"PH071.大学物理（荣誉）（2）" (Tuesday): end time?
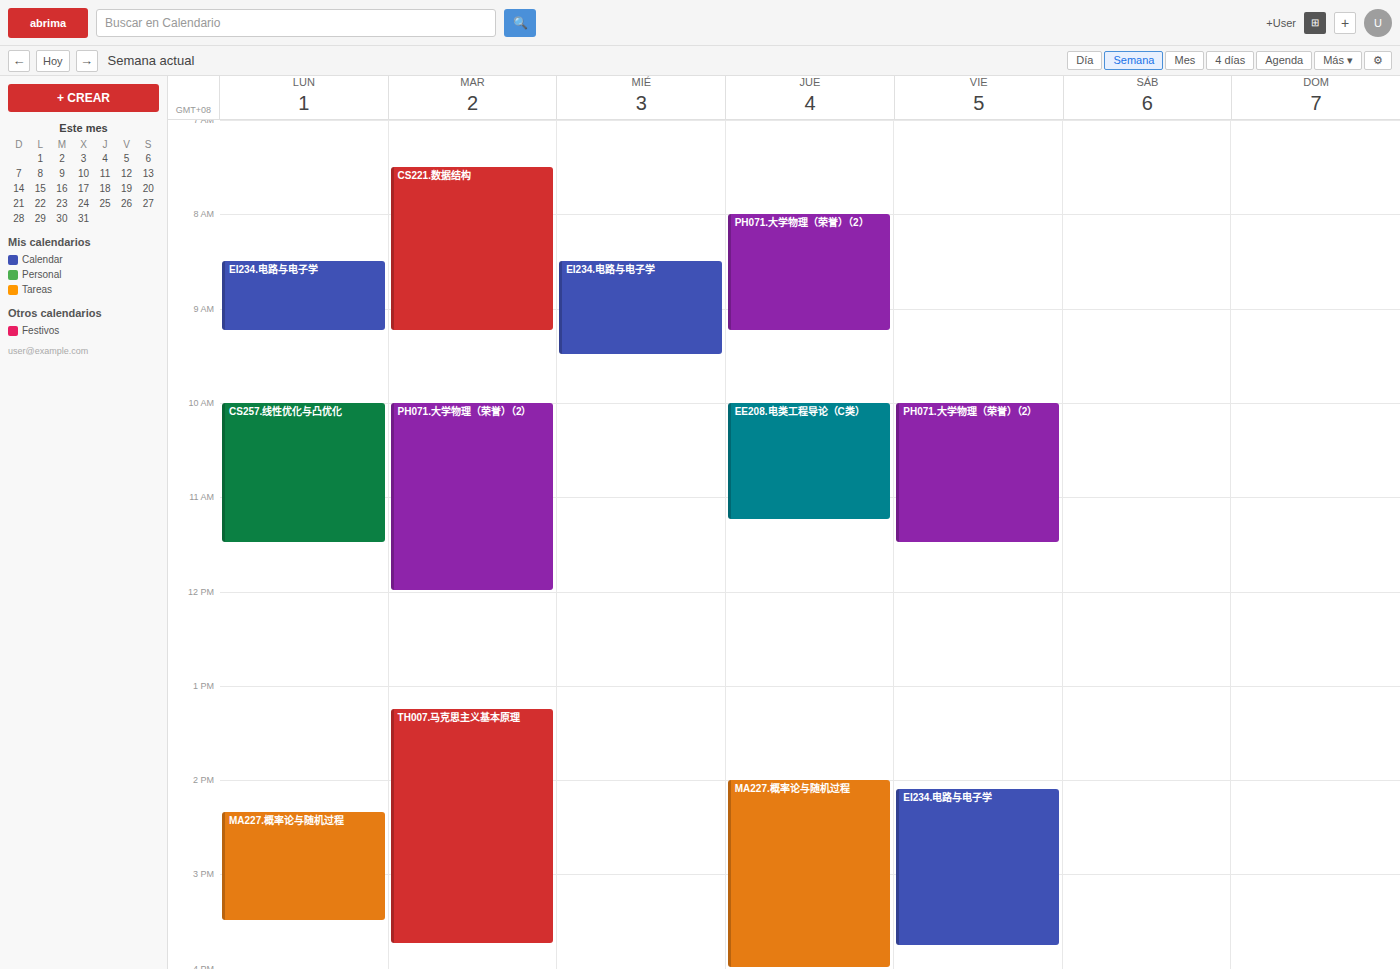
12:00 PM